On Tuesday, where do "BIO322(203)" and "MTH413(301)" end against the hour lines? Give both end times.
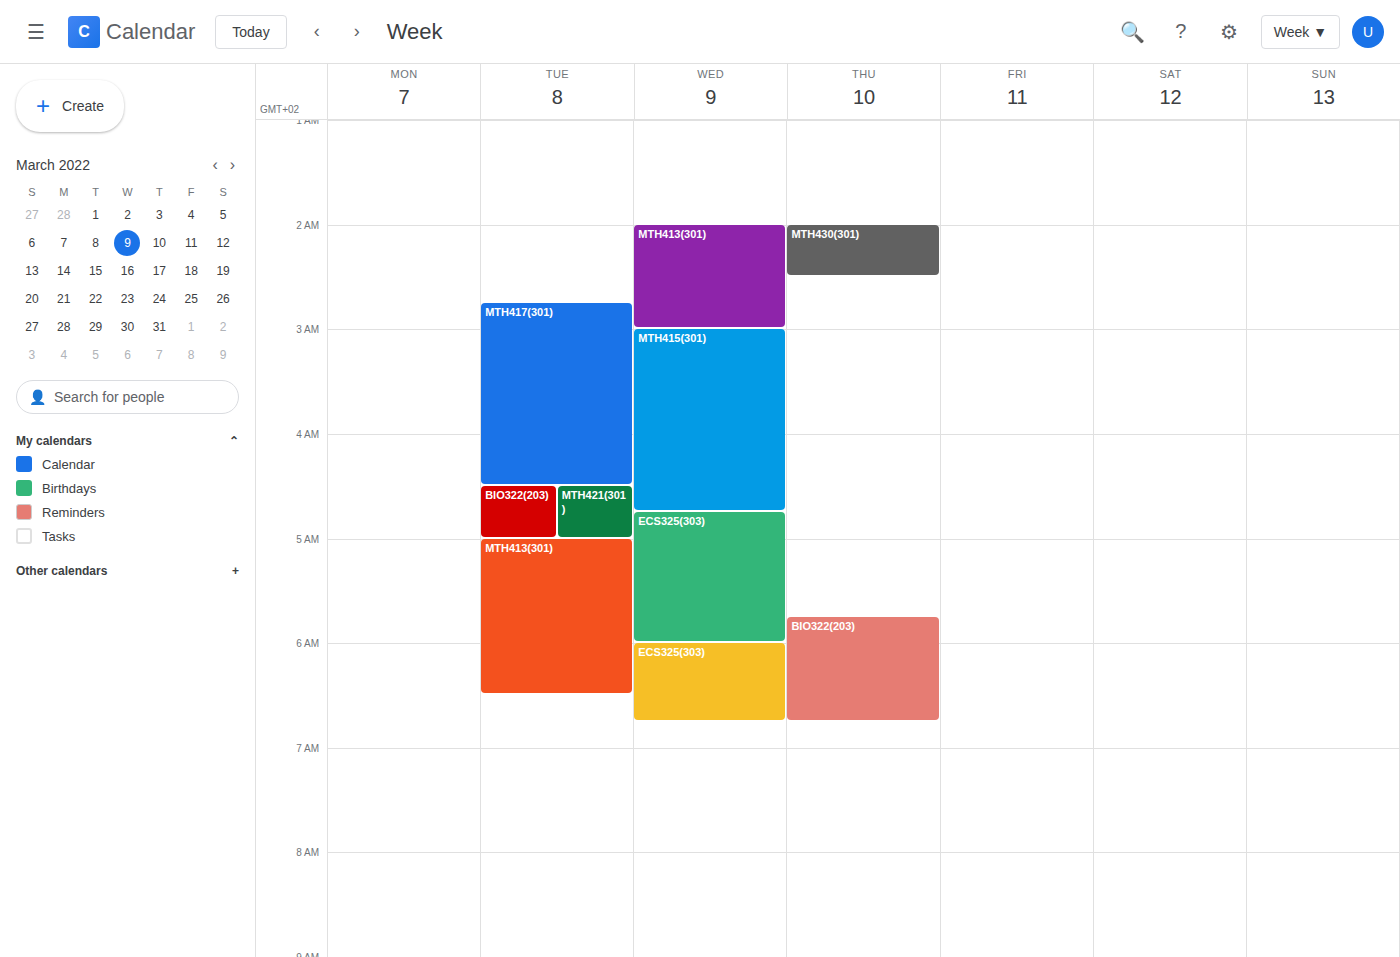
"BIO322(203)": 5:00 AM, exactly on the 5 AM line. "MTH413(301)": 6:30 AM, halfway between the 6 AM and 7 AM lines.